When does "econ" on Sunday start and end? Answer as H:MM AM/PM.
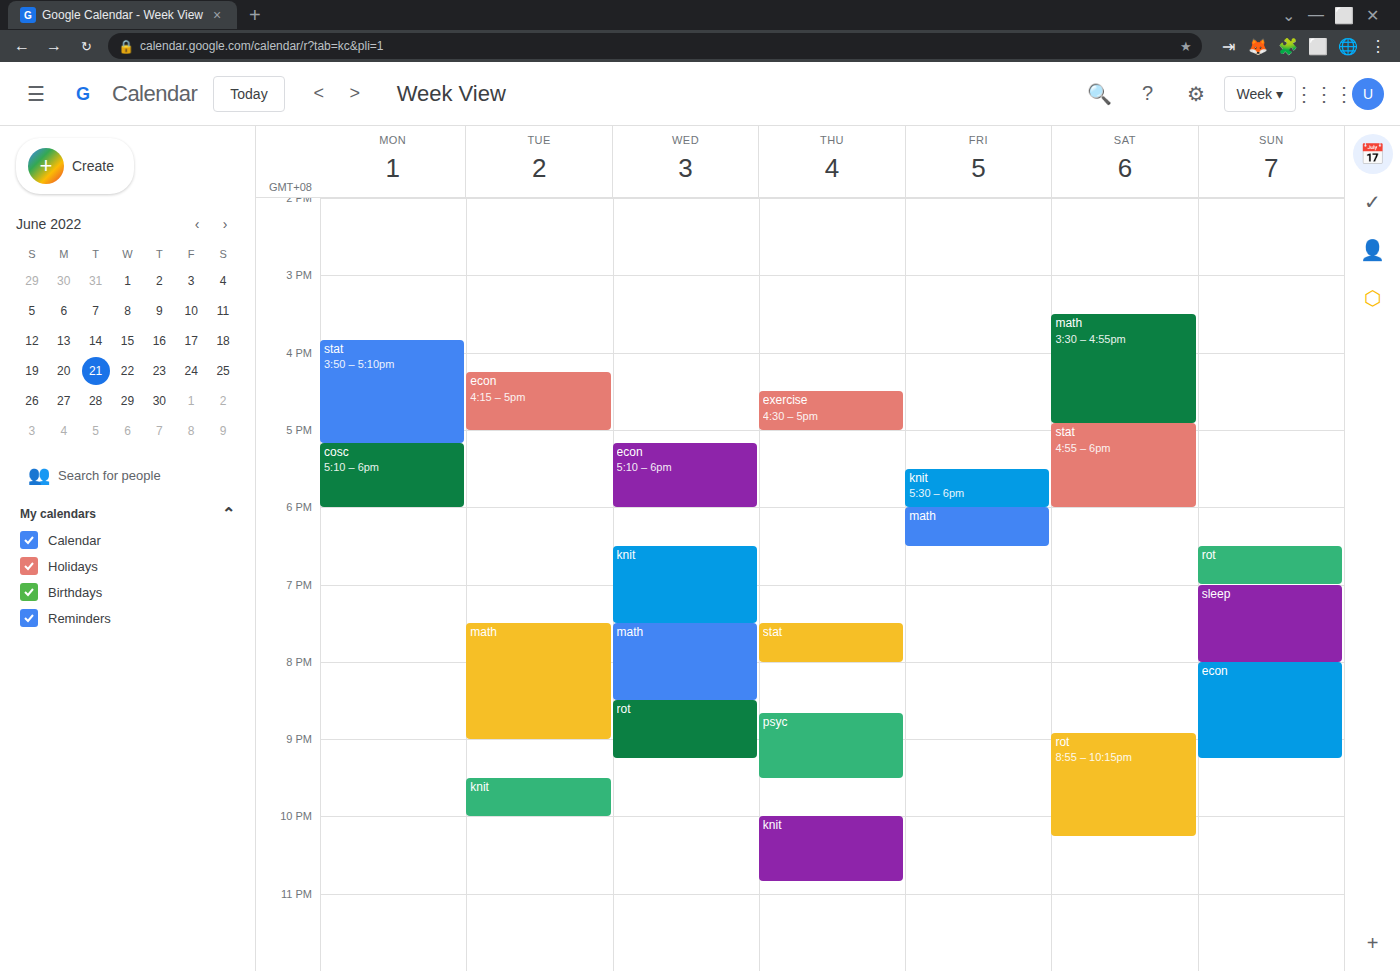
8:00 PM to 9:15 PM